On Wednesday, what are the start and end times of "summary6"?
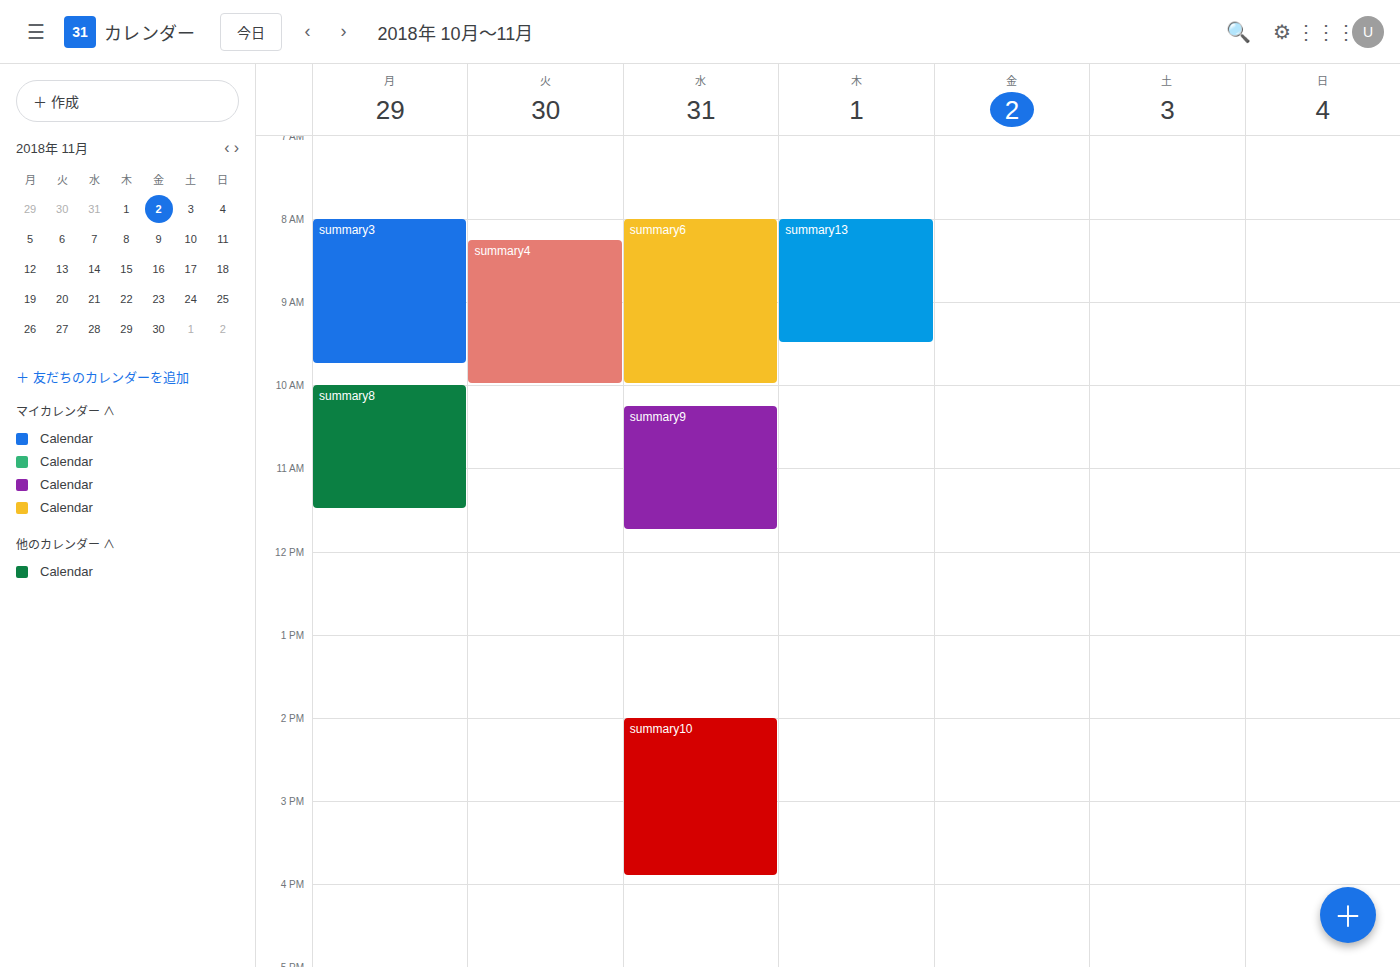
8:00 AM to 10:00 AM